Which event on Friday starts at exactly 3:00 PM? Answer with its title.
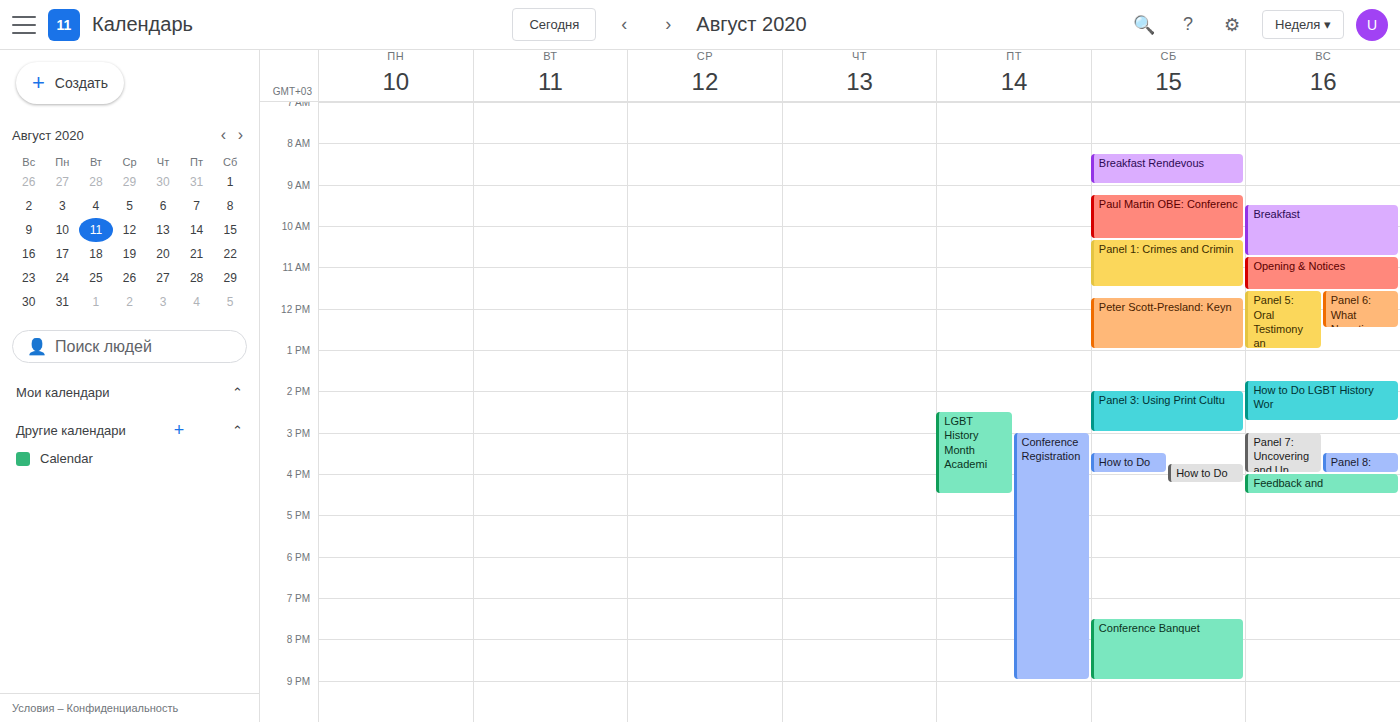
"Conference Registration"